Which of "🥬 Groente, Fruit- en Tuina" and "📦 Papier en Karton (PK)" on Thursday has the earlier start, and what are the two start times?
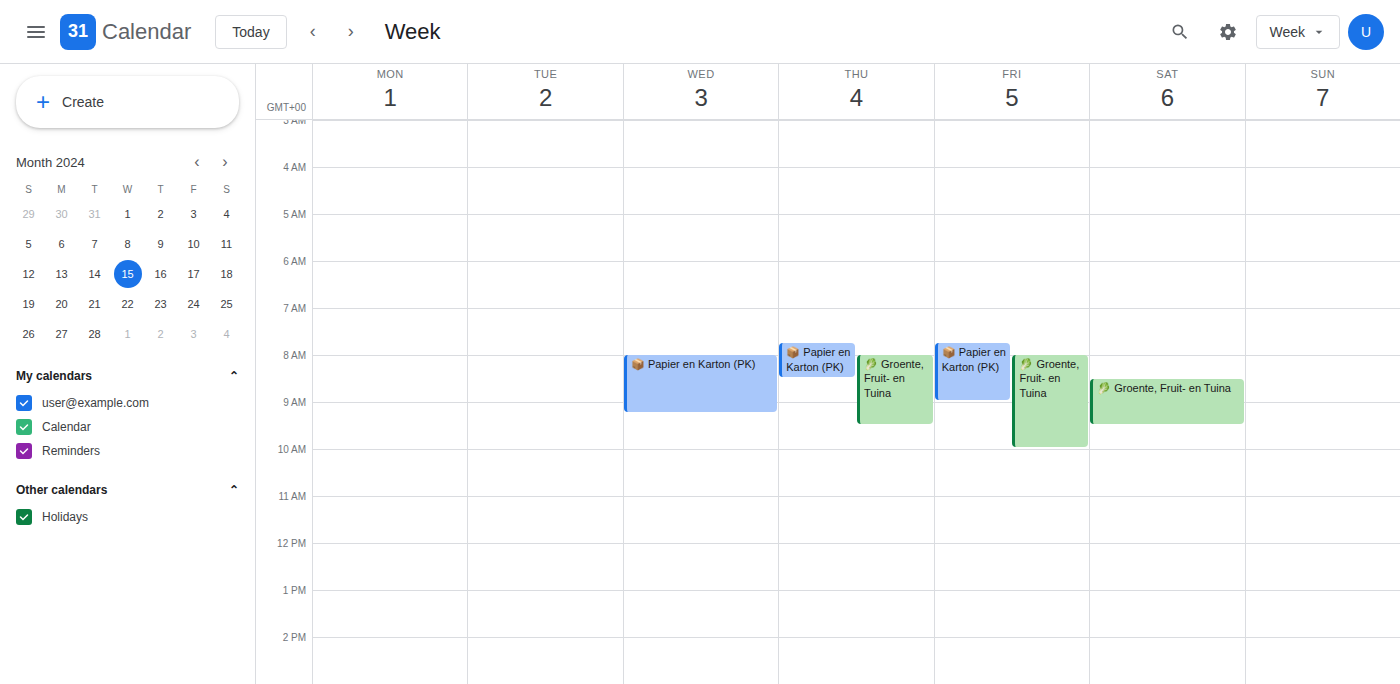
"📦 Papier en Karton (PK)" 7:45 AM; "🥬 Groente, Fruit- en Tuina" 8:00 AM.